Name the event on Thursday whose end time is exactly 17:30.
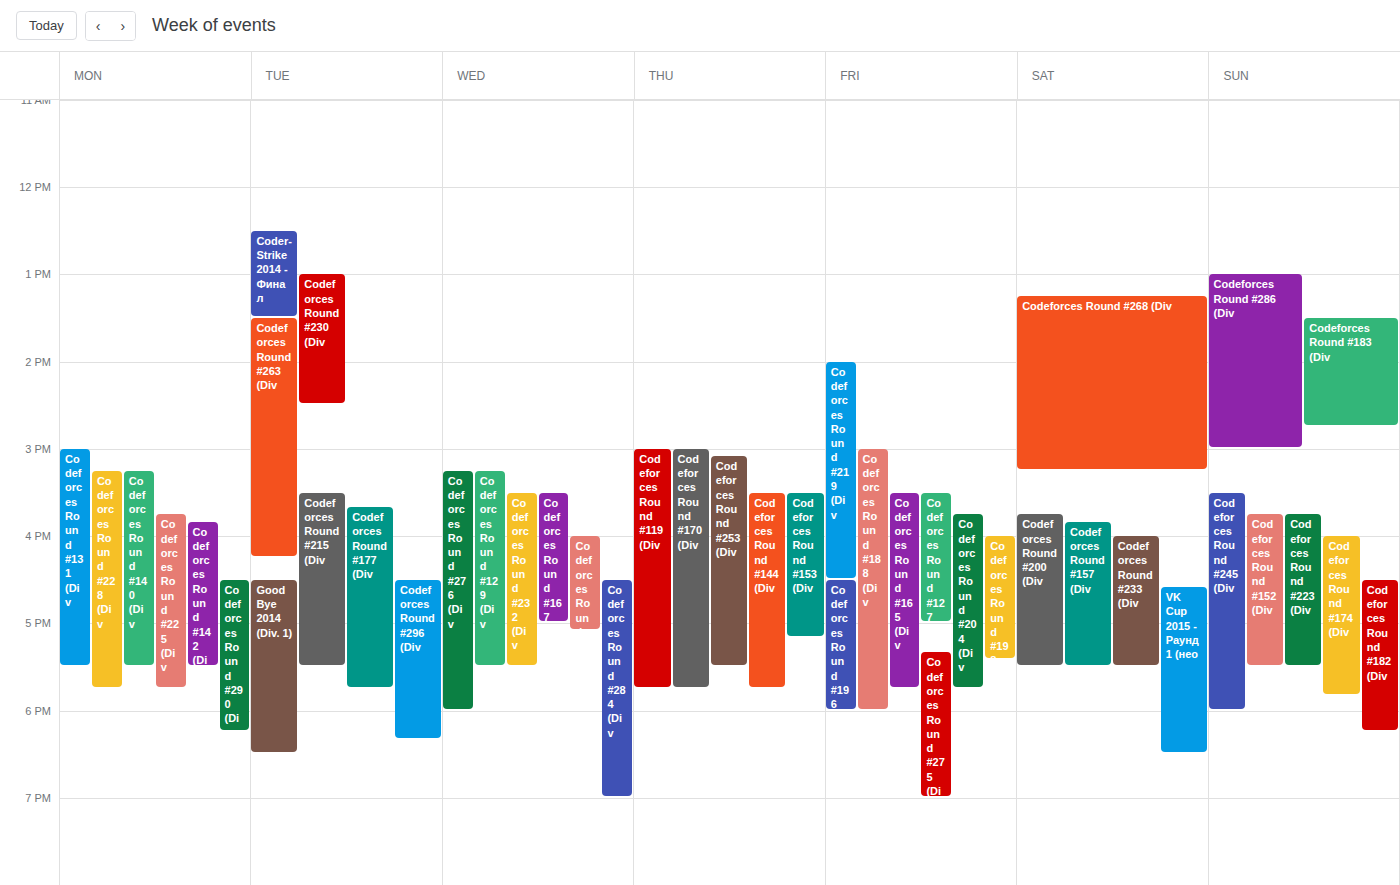
"Codeforces Round #253 (Div"